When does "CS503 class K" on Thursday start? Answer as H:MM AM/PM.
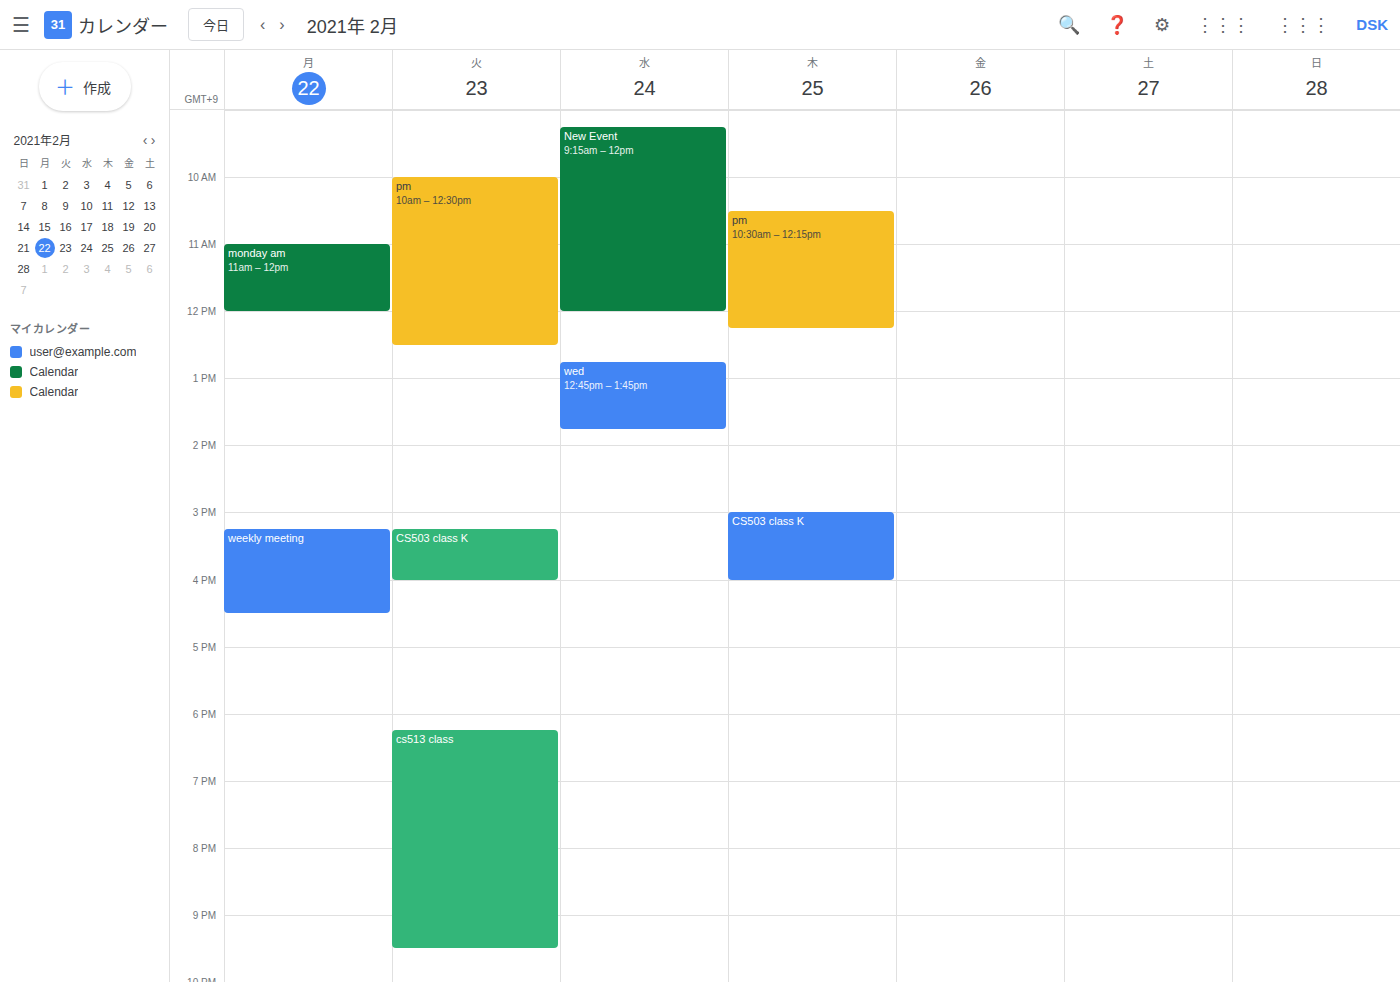
3:00 PM